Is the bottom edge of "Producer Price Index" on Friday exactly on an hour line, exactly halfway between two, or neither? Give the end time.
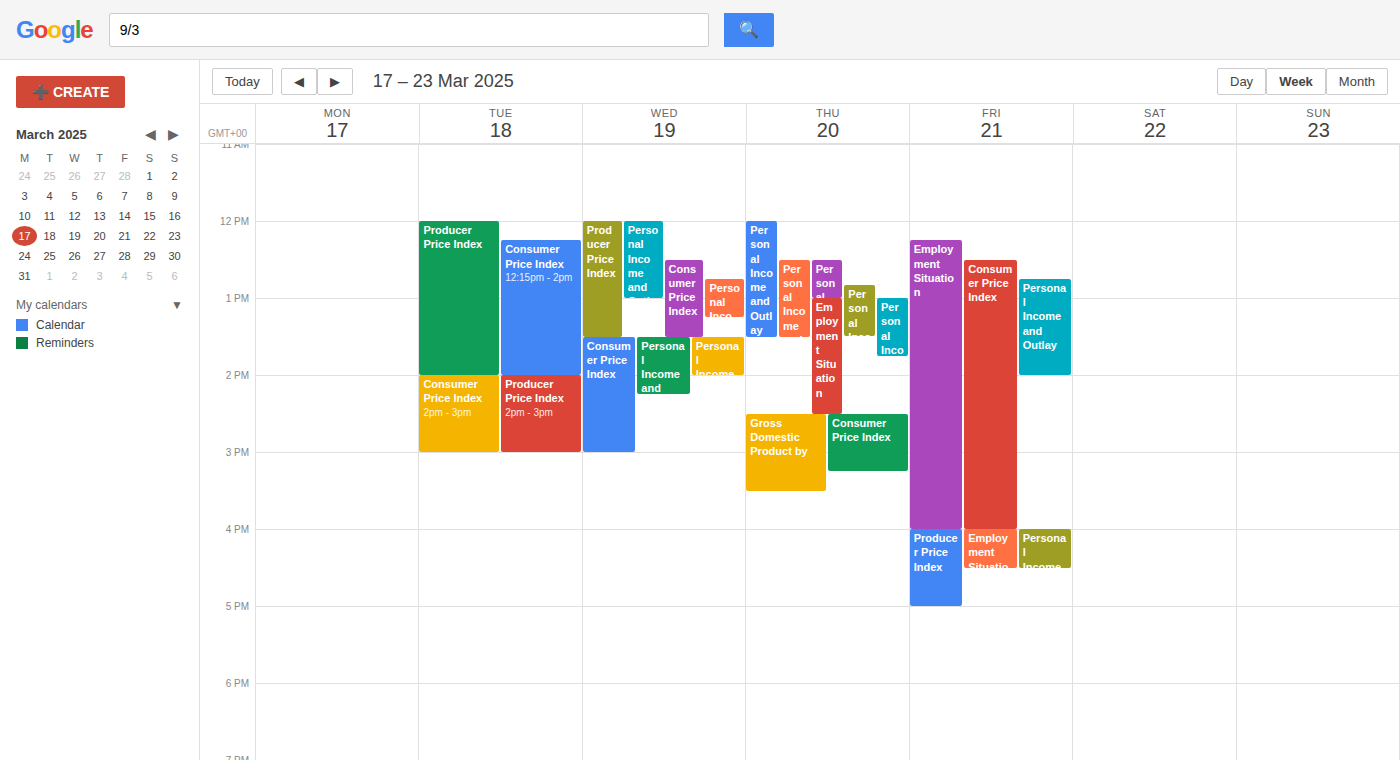
5:00 PM -- exactly on the 5 PM line.